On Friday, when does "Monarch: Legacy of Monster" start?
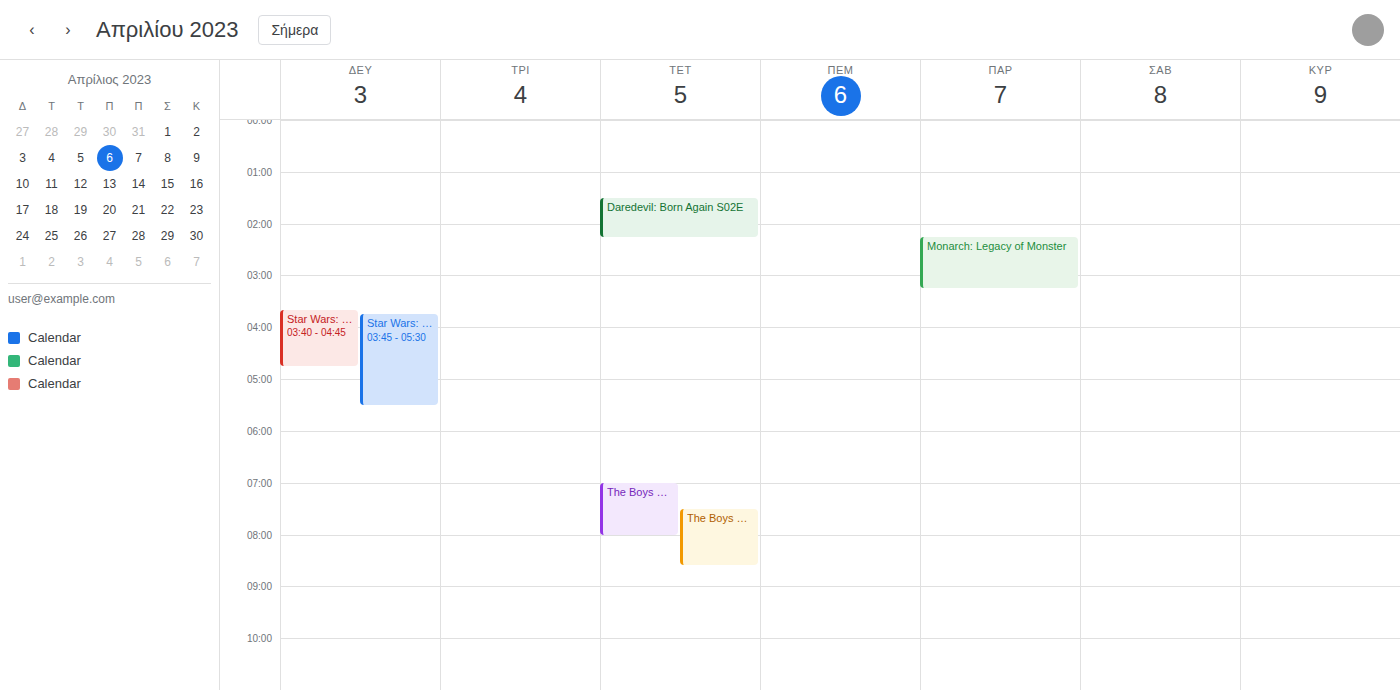
02:15